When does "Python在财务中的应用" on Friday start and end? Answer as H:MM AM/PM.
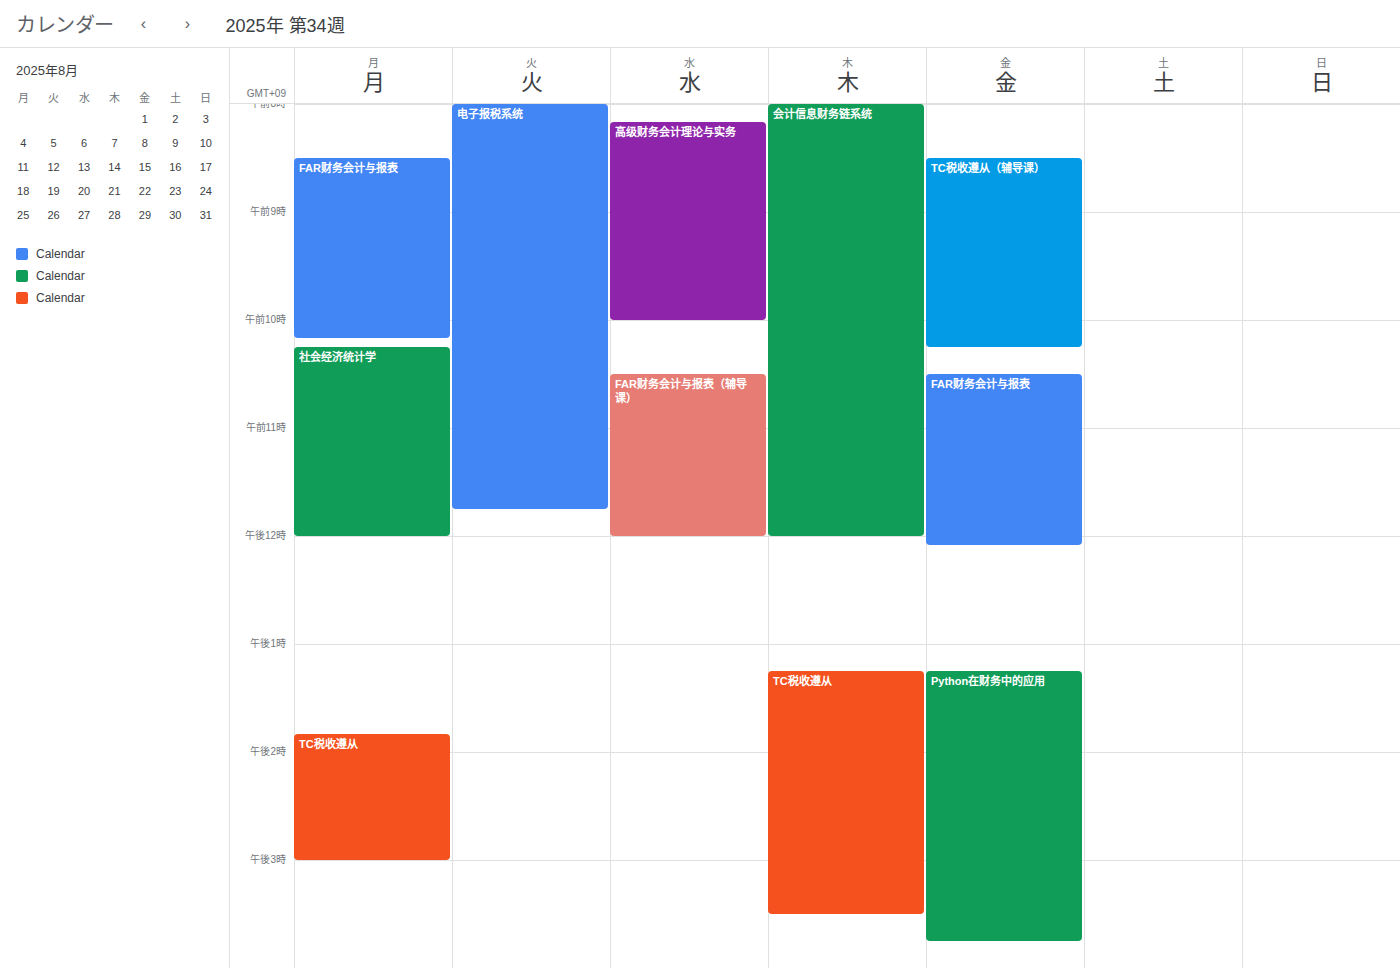
1:15 PM to 3:45 PM